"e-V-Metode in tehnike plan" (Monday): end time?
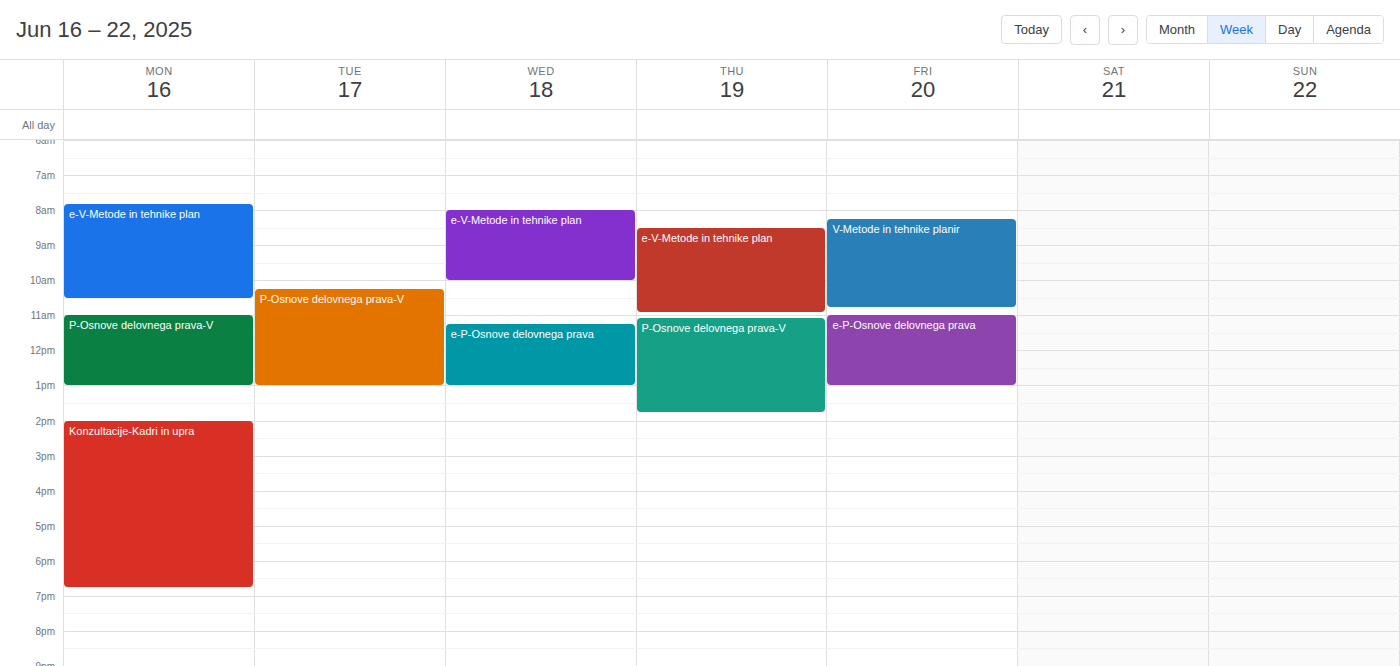
10:30 AM